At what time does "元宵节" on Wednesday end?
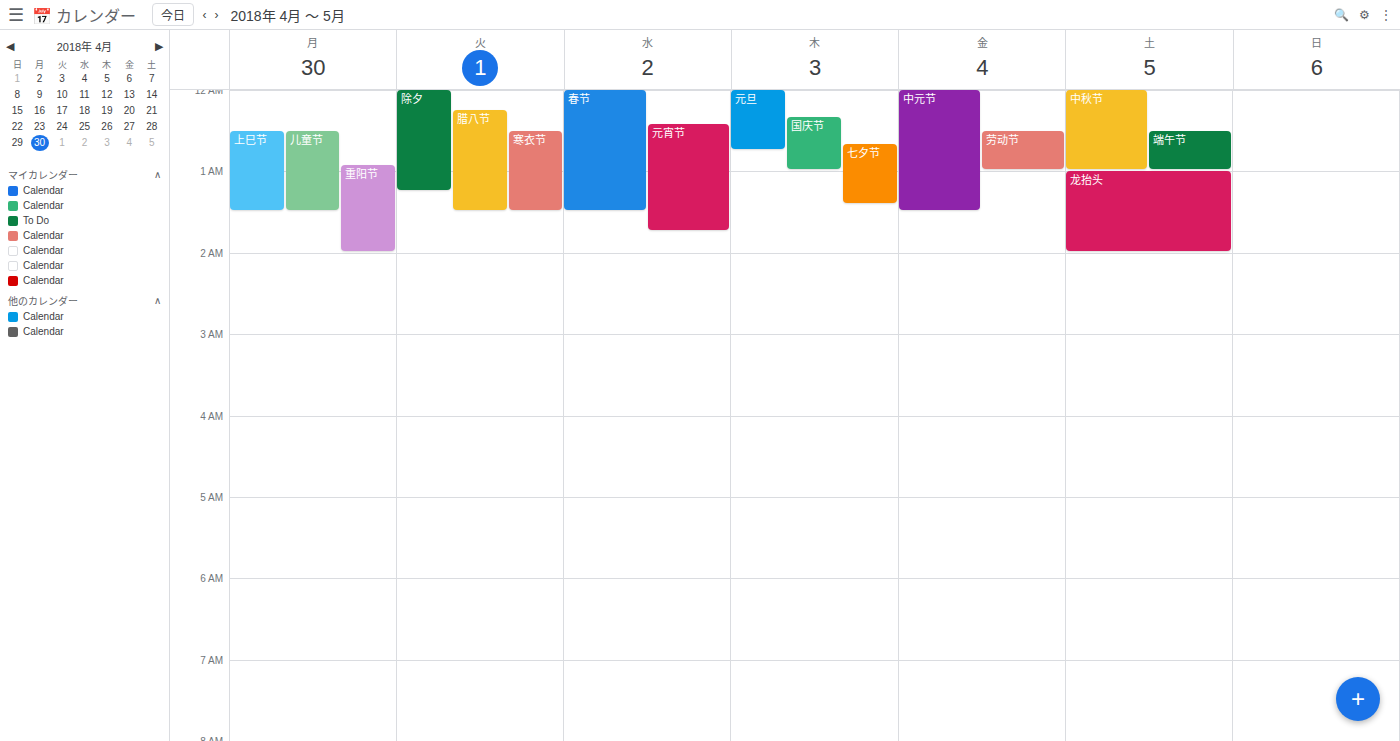
1:45 AM